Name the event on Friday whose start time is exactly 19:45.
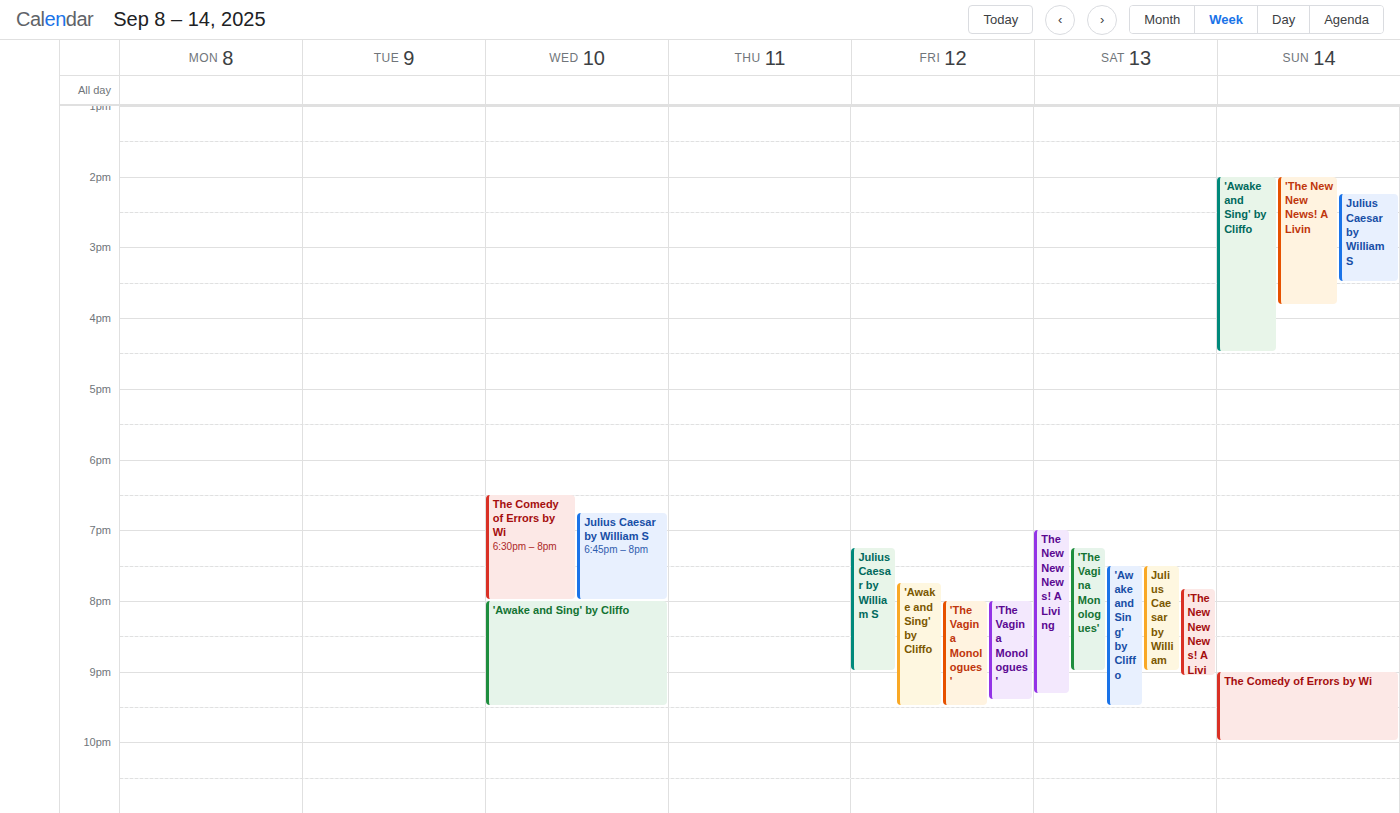
"'Awake and Sing' by Cliffo"